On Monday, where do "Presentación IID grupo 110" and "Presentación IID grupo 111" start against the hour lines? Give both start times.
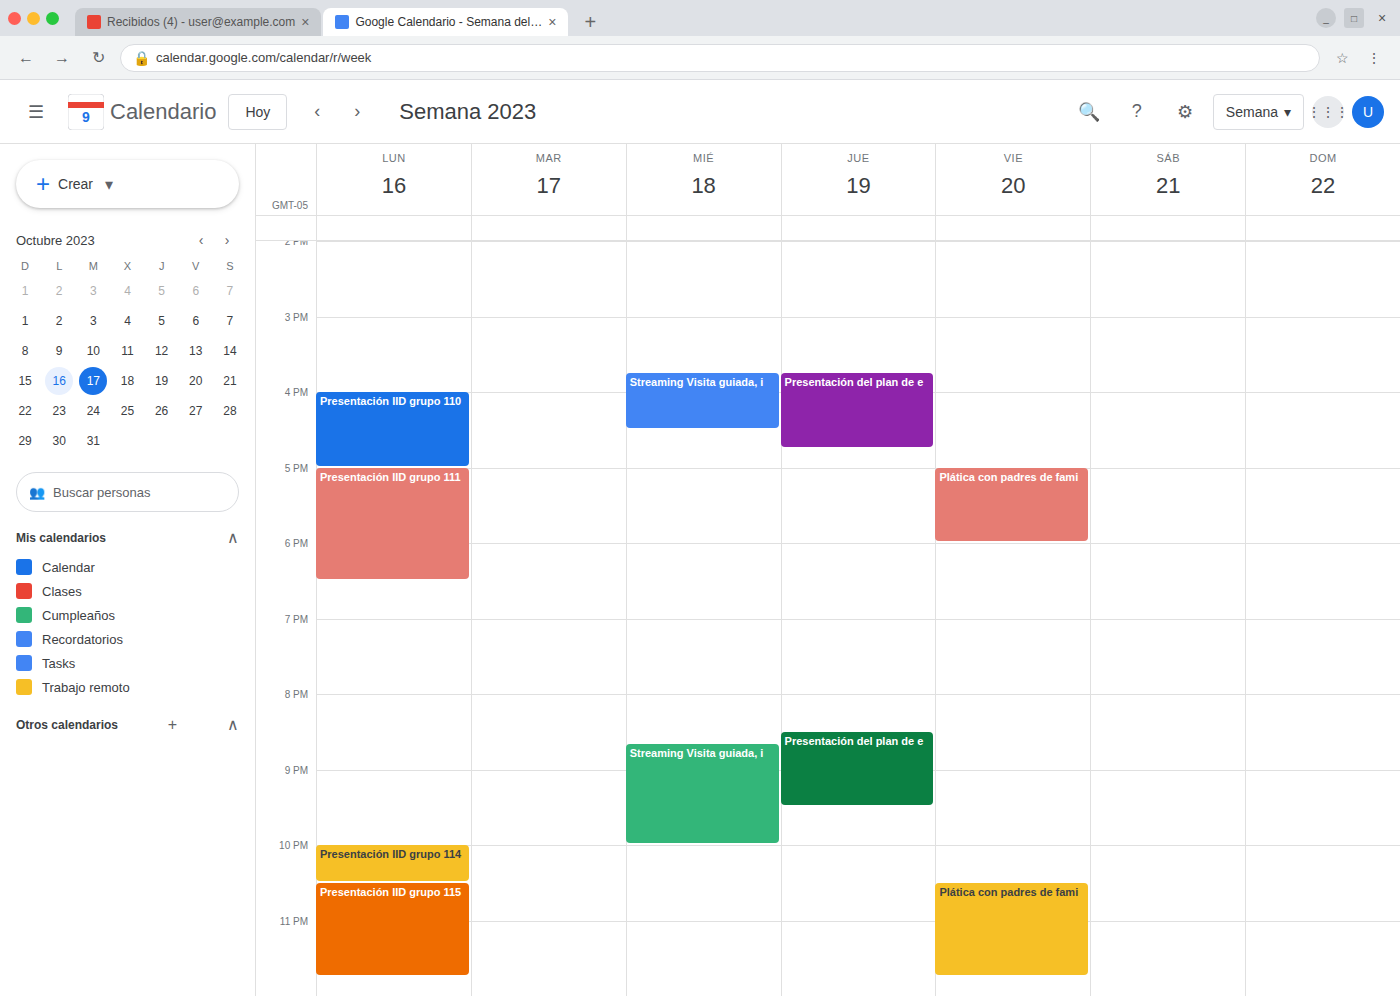
"Presentación IID grupo 110": 4:00 PM, exactly on the 4 PM line. "Presentación IID grupo 111": 5:00 PM, exactly on the 5 PM line.